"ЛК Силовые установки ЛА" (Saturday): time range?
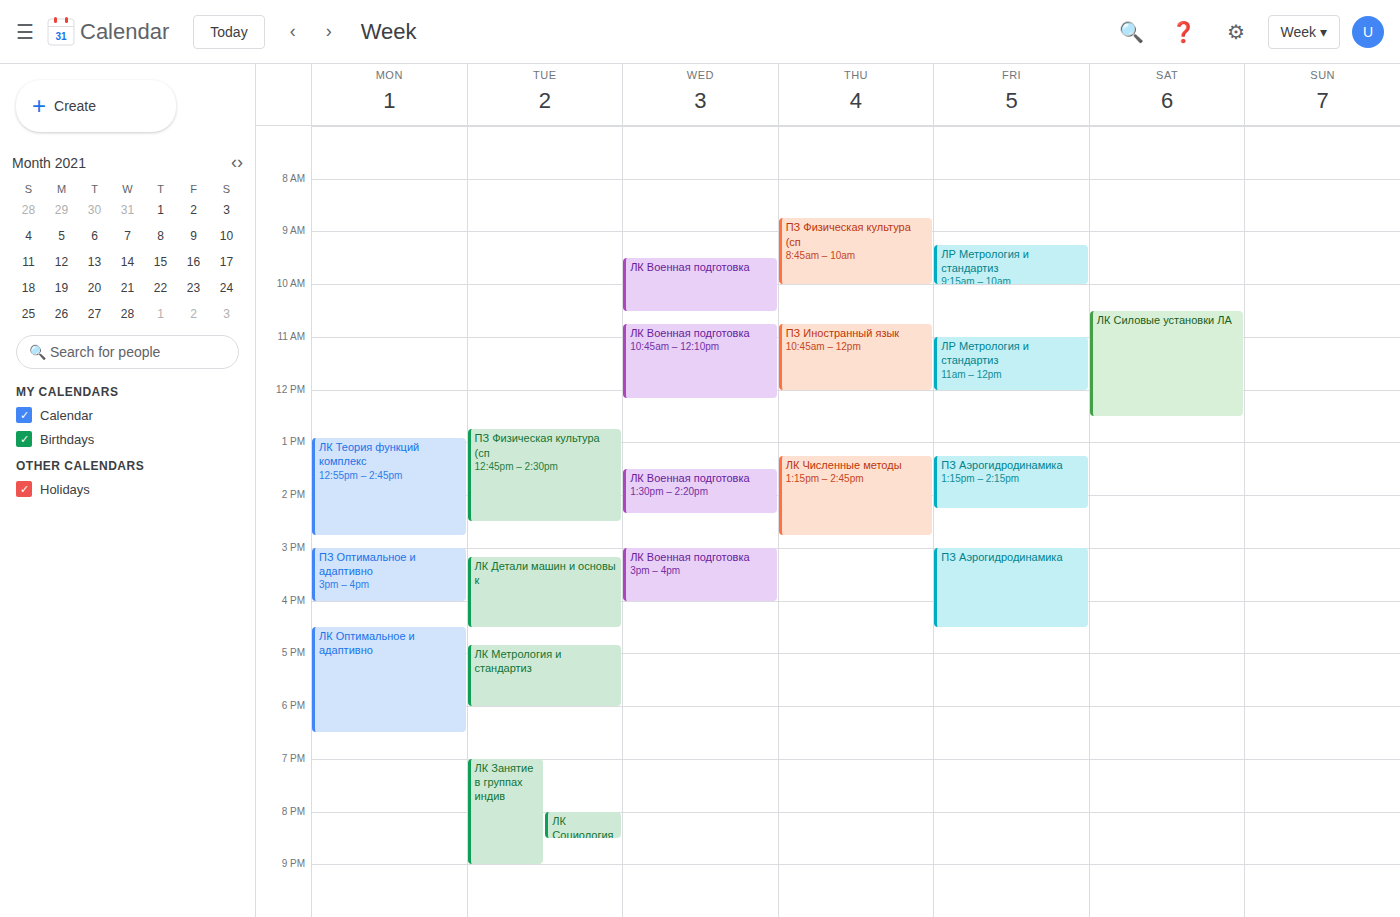
10:30 AM to 12:30 PM